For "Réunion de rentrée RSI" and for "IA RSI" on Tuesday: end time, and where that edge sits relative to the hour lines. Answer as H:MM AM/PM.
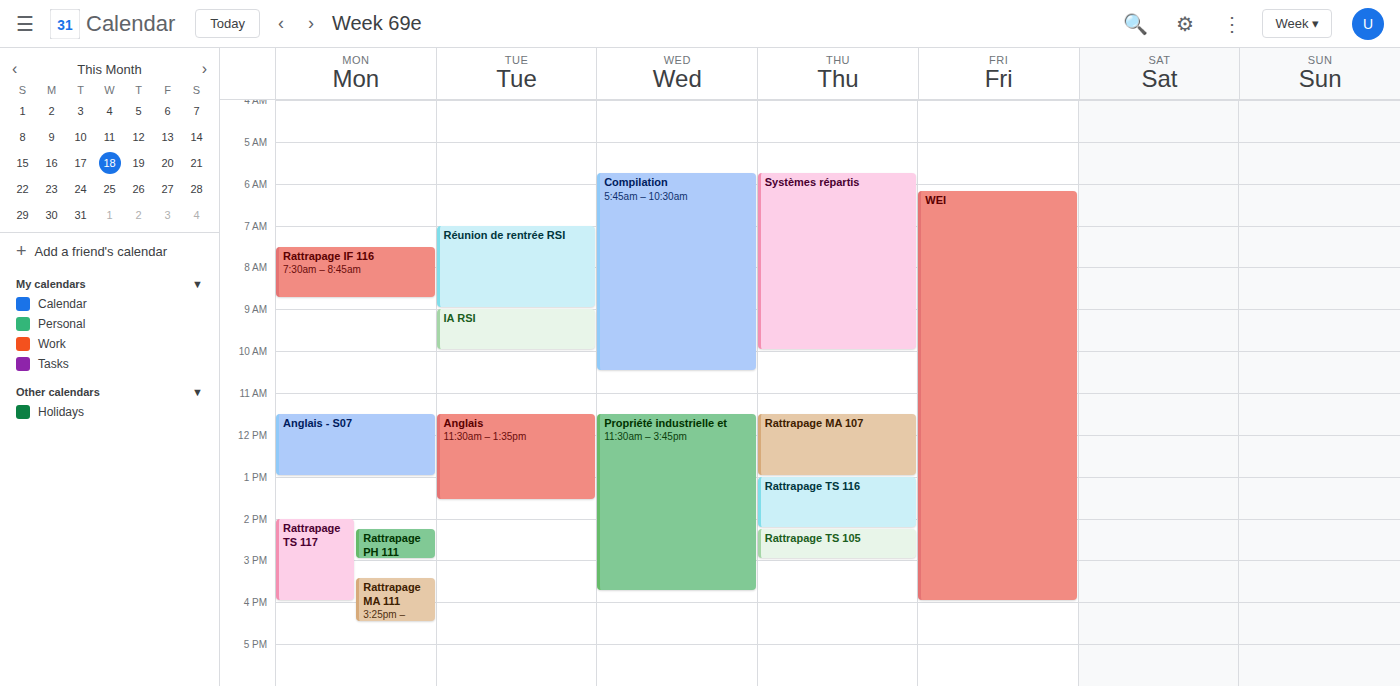
"Réunion de rentrée RSI": 9:00 AM, exactly on the 9 AM line. "IA RSI": 10:00 AM, exactly on the 10 AM line.